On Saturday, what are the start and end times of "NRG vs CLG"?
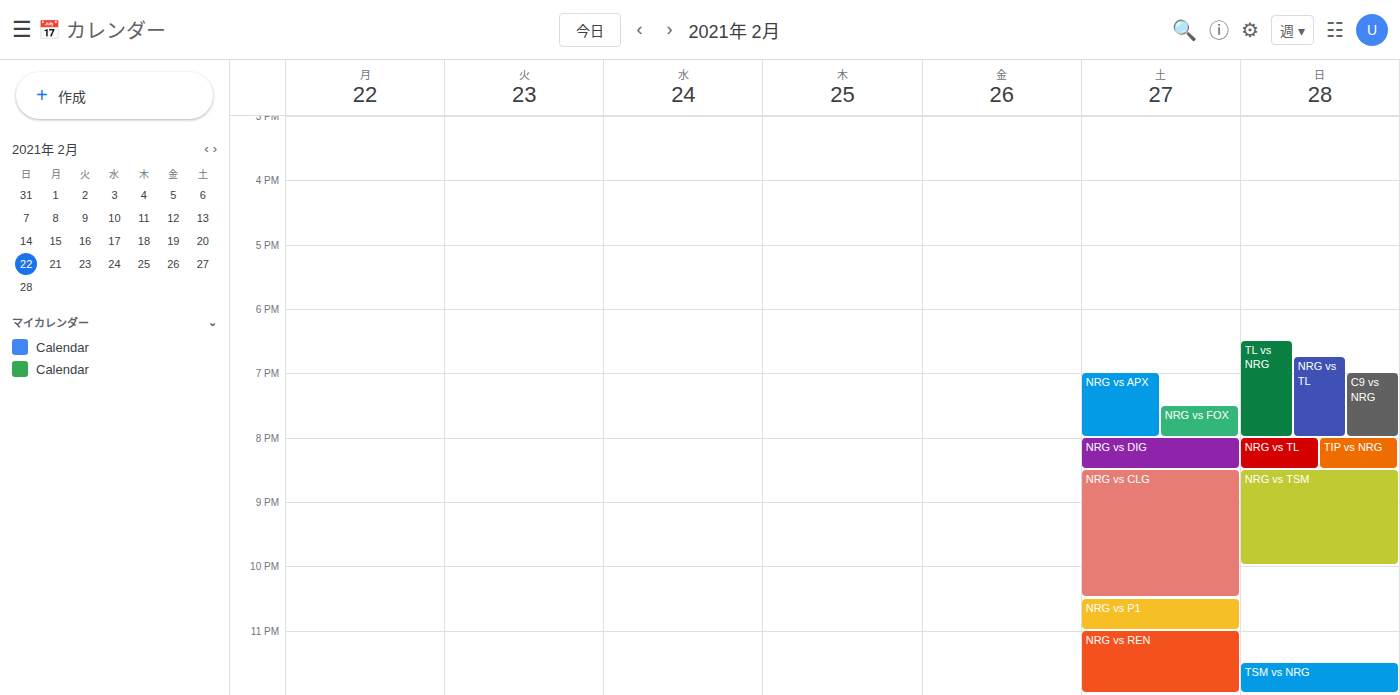
8:30 PM to 10:30 PM